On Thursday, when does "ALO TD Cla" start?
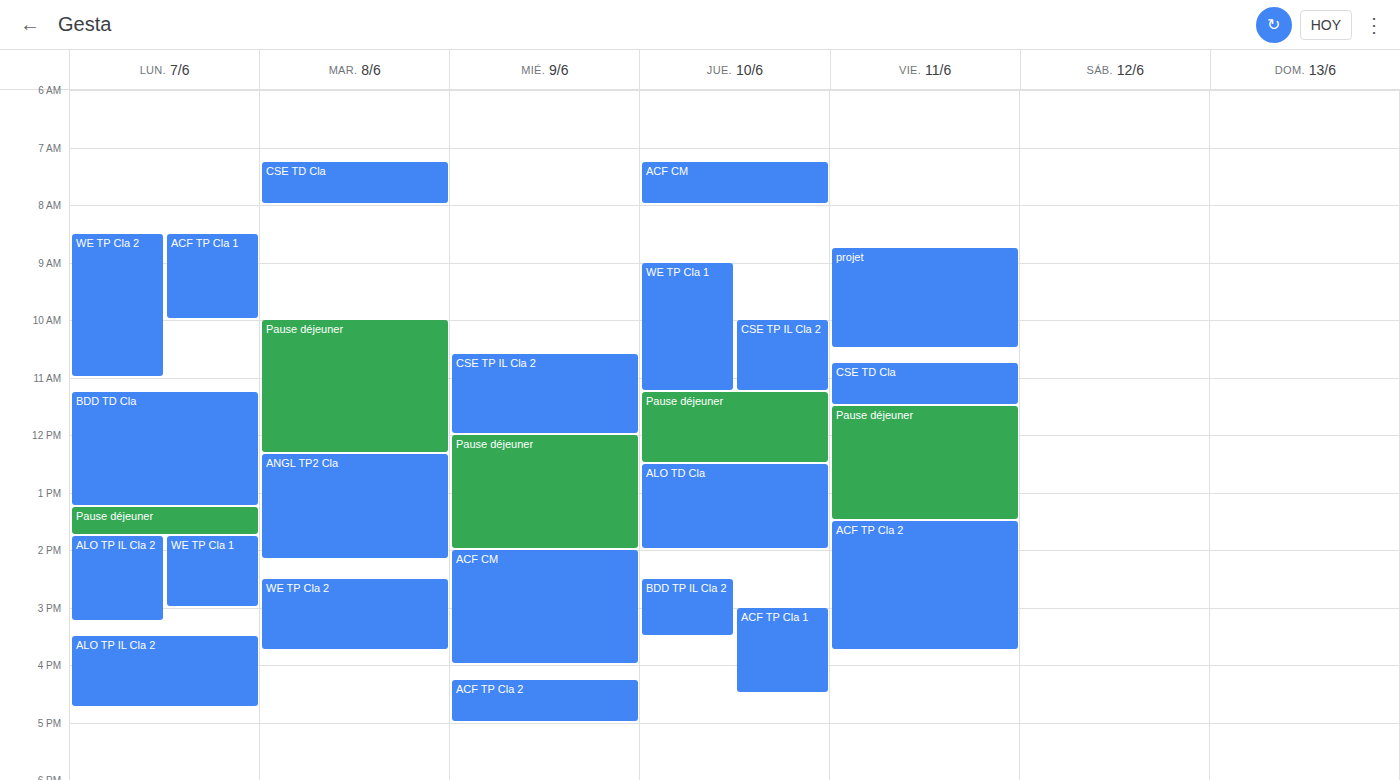
12:30 PM